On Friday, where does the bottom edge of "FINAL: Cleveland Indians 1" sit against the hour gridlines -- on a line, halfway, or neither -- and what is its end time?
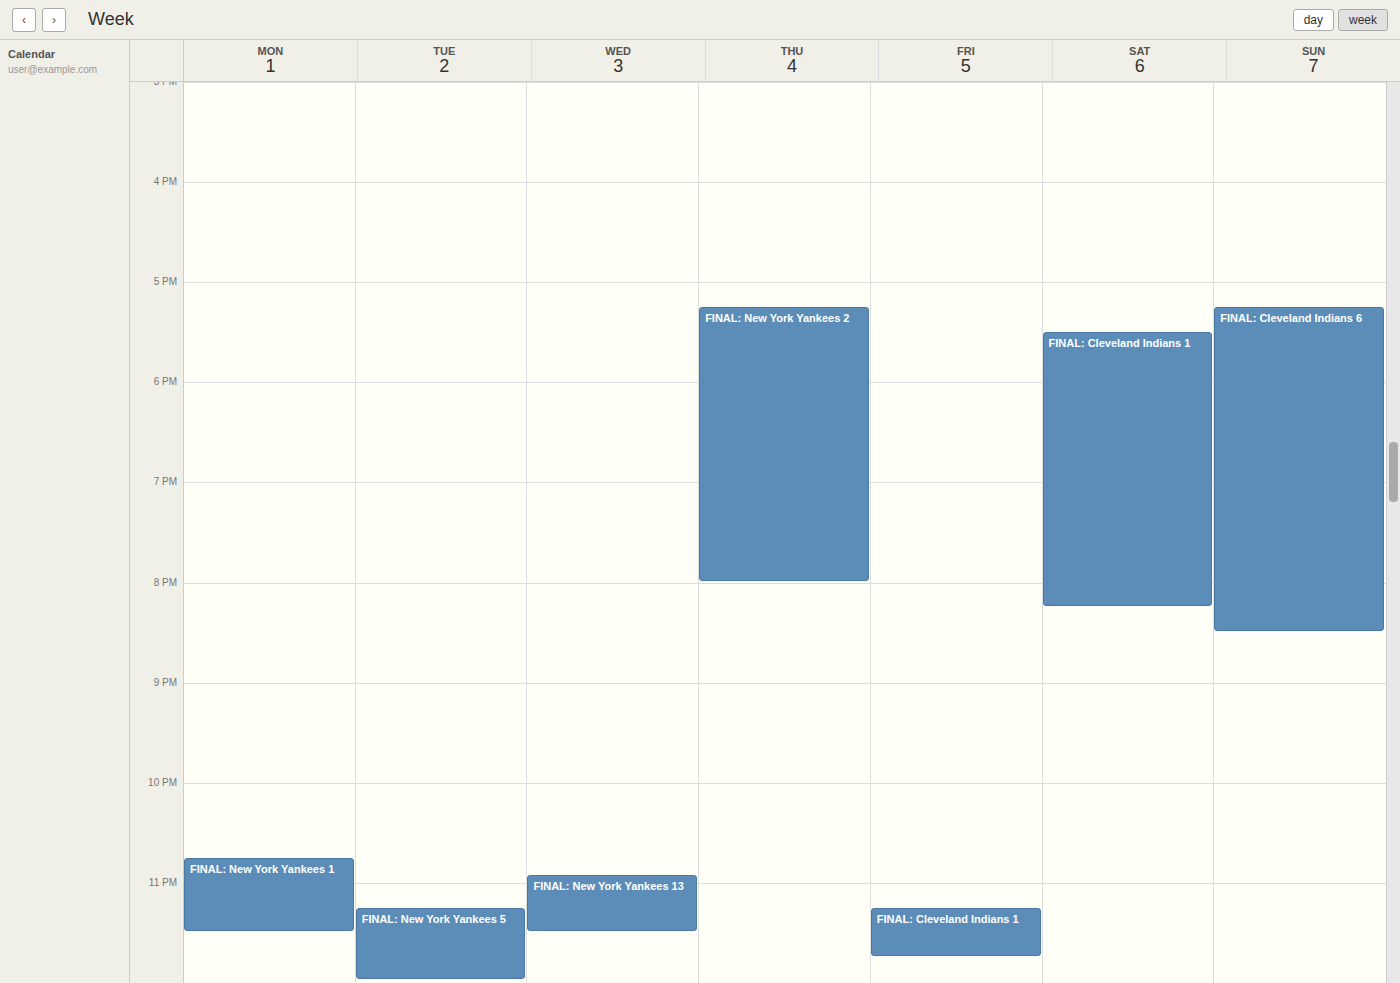
11:45 PM -- neither: three quarters of the way from the 11 PM line to the 12 AM line.